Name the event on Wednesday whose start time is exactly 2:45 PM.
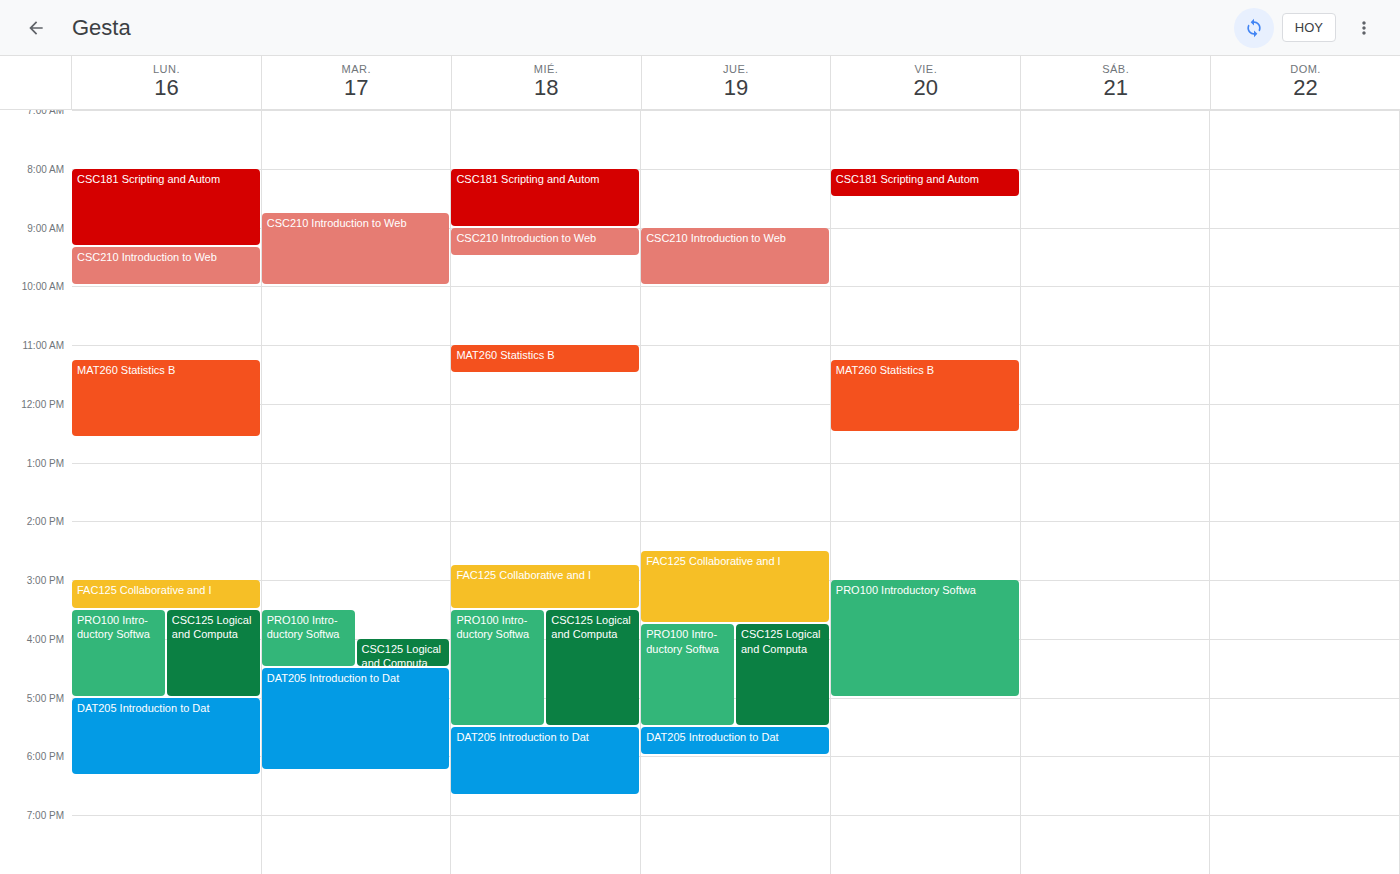
"FAC125 Collaborative and I"